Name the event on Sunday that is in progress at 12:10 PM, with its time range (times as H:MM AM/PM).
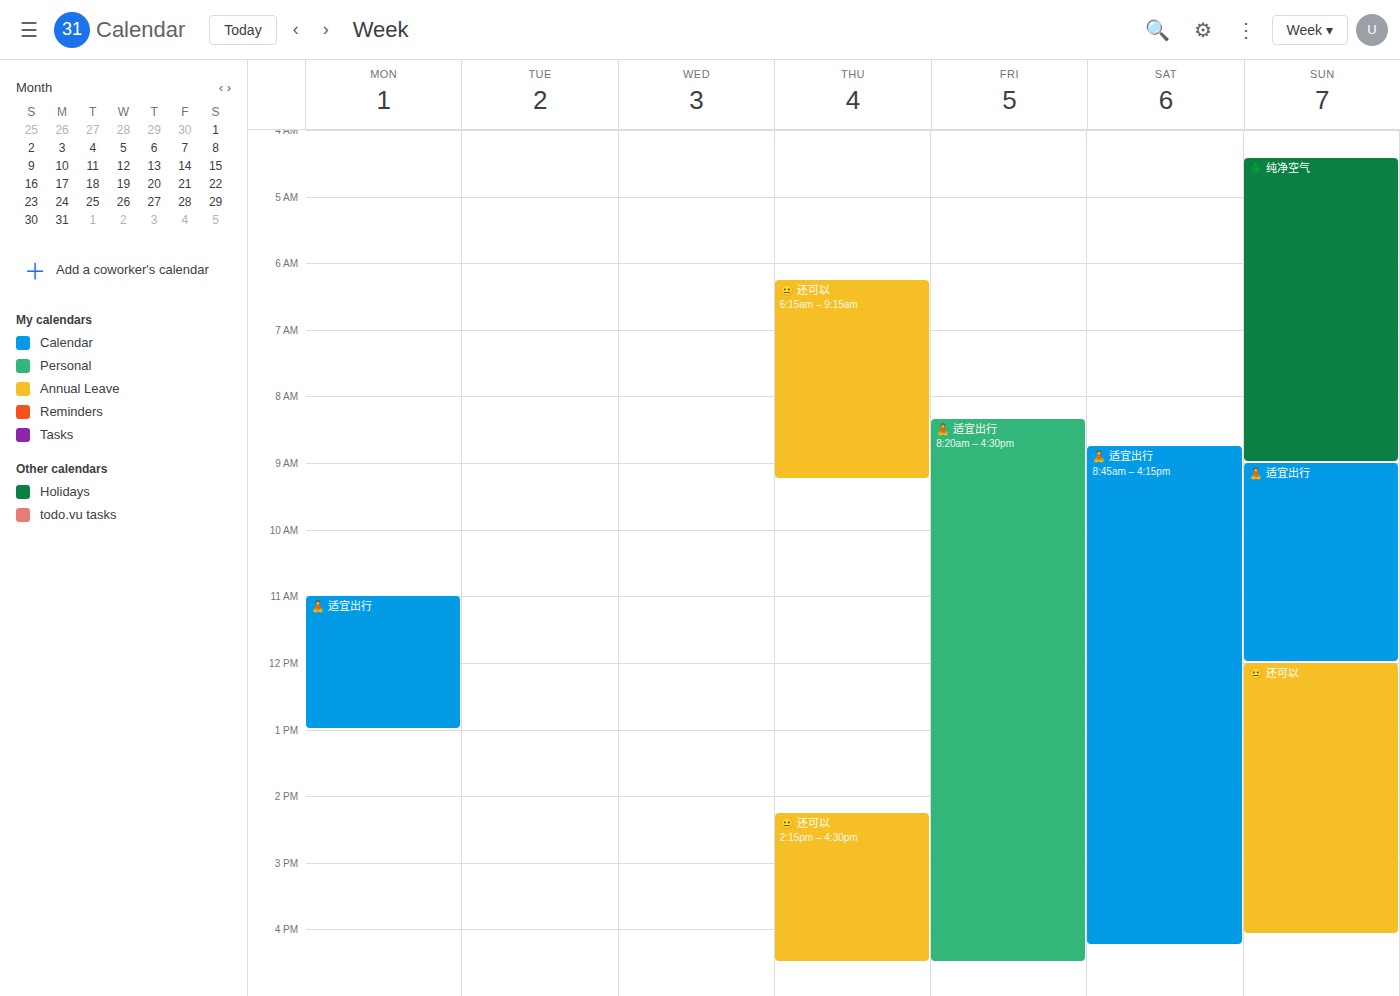
"😐 还可以", 12:00 PM to 4:05 PM